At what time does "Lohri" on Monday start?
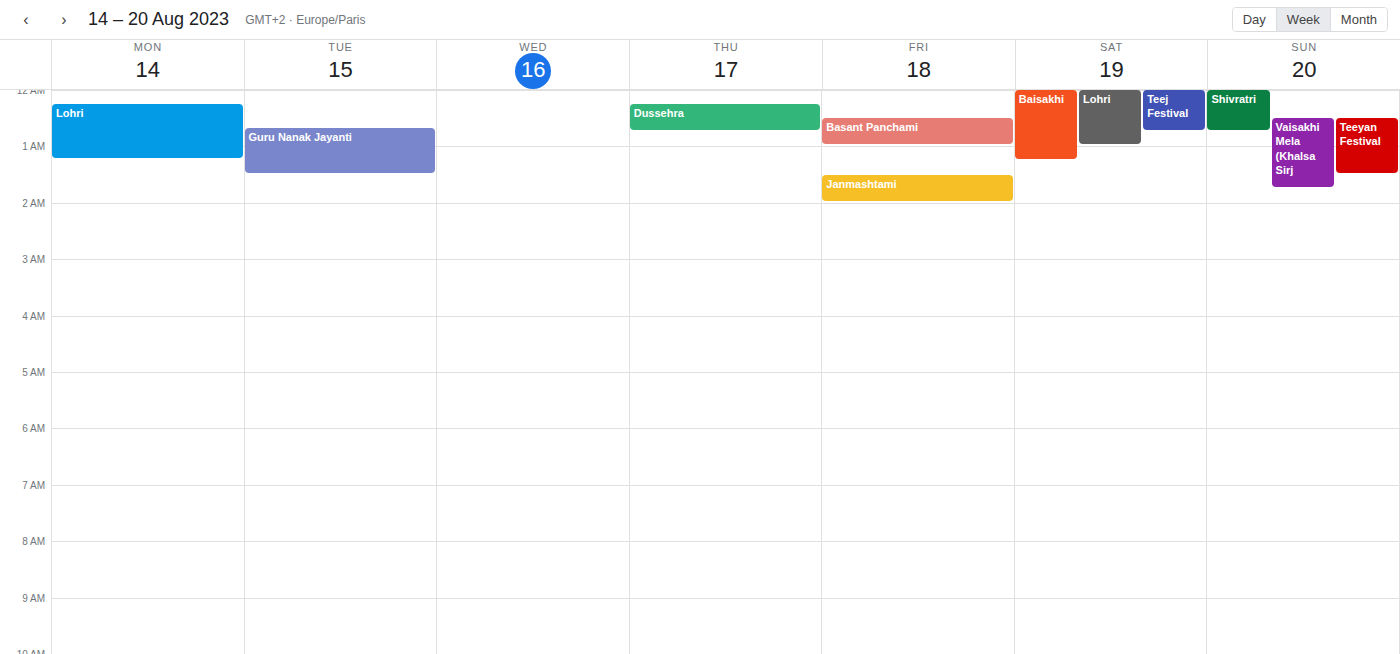
12:15 AM